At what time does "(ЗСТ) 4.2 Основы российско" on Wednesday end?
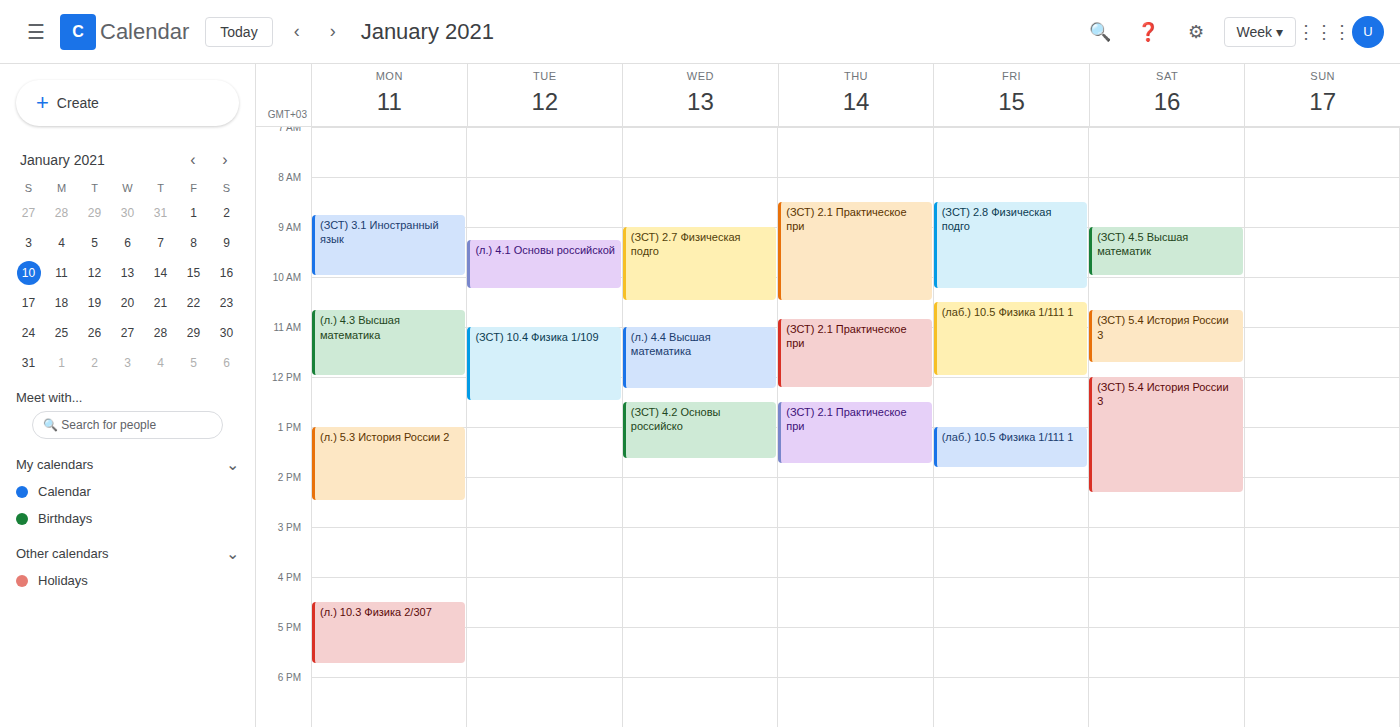
1:40 PM